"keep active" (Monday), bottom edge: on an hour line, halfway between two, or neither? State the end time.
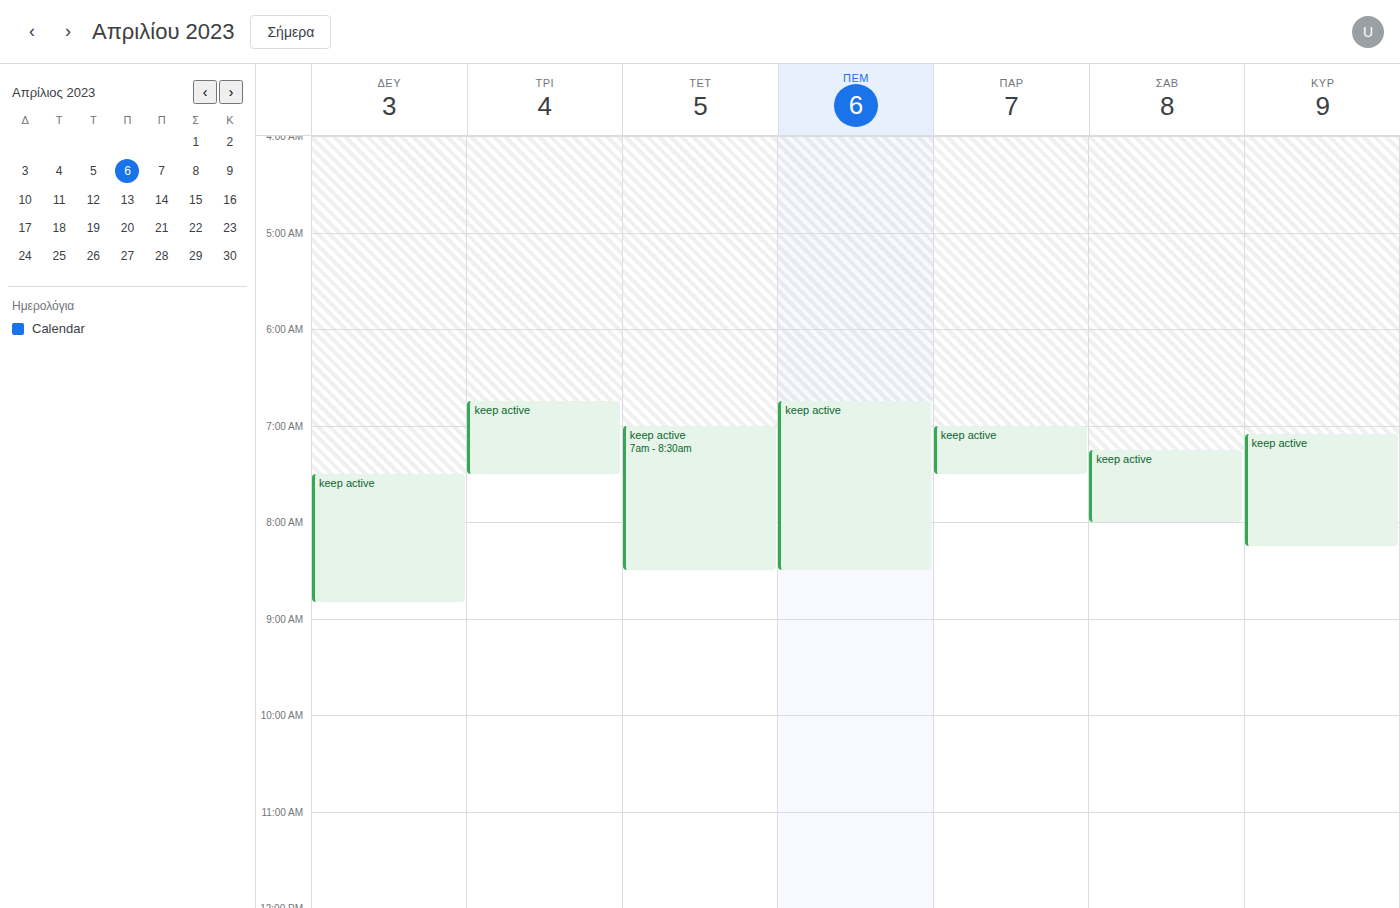
08:50 -- neither: 50 minutes below the 08:00 line and 10 minutes above the 09:00 line.